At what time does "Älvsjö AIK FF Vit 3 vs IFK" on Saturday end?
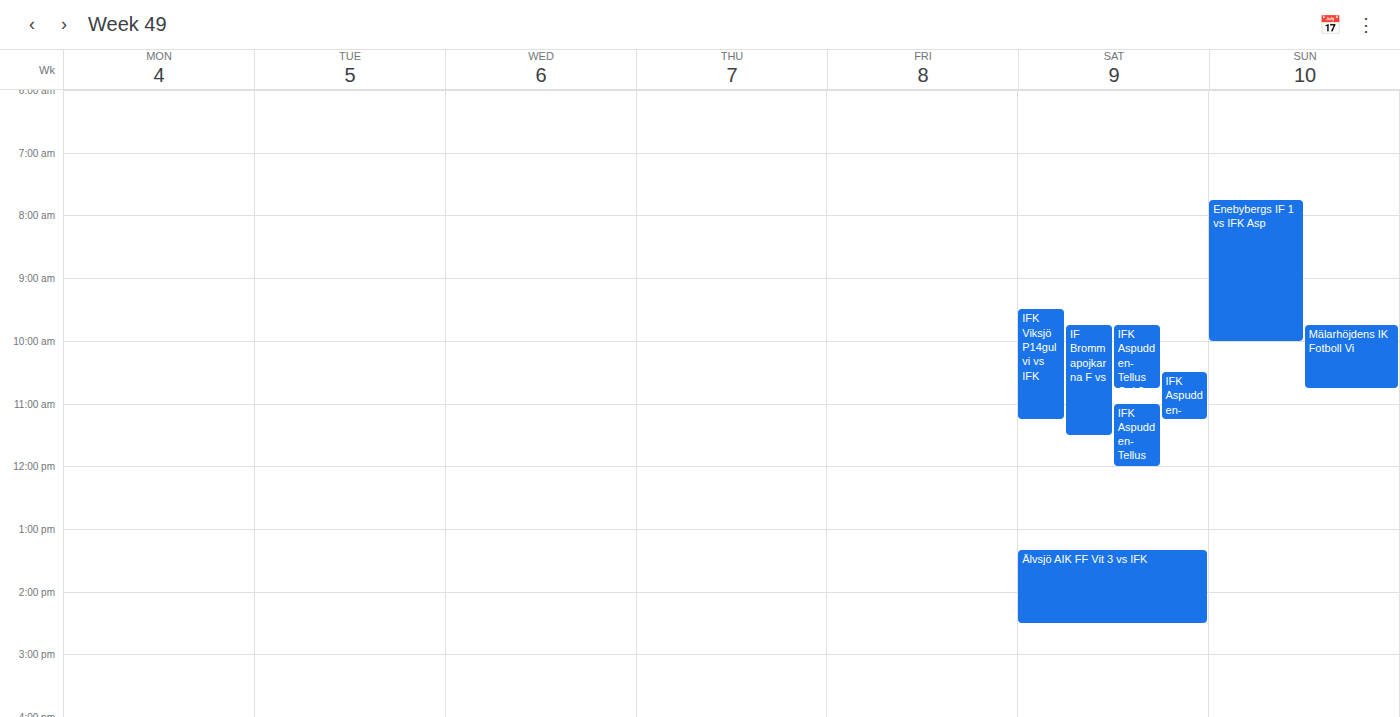
14:30